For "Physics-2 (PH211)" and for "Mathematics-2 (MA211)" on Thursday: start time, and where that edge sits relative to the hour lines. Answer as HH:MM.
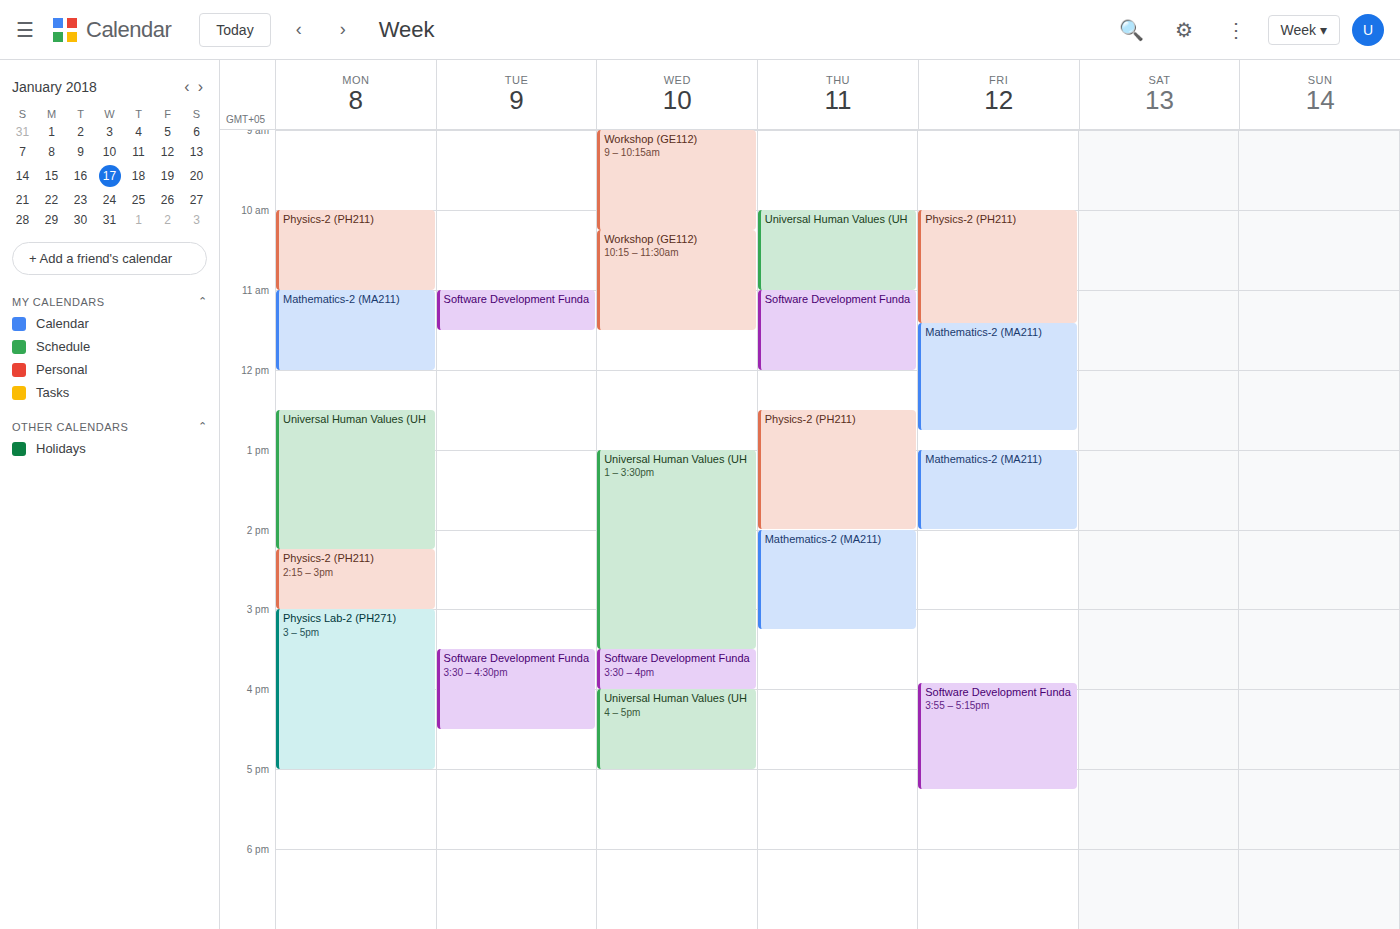
"Physics-2 (PH211)": 12:30, halfway between the 12:00 and 13:00 lines. "Mathematics-2 (MA211)": 14:00, exactly on the 14:00 line.